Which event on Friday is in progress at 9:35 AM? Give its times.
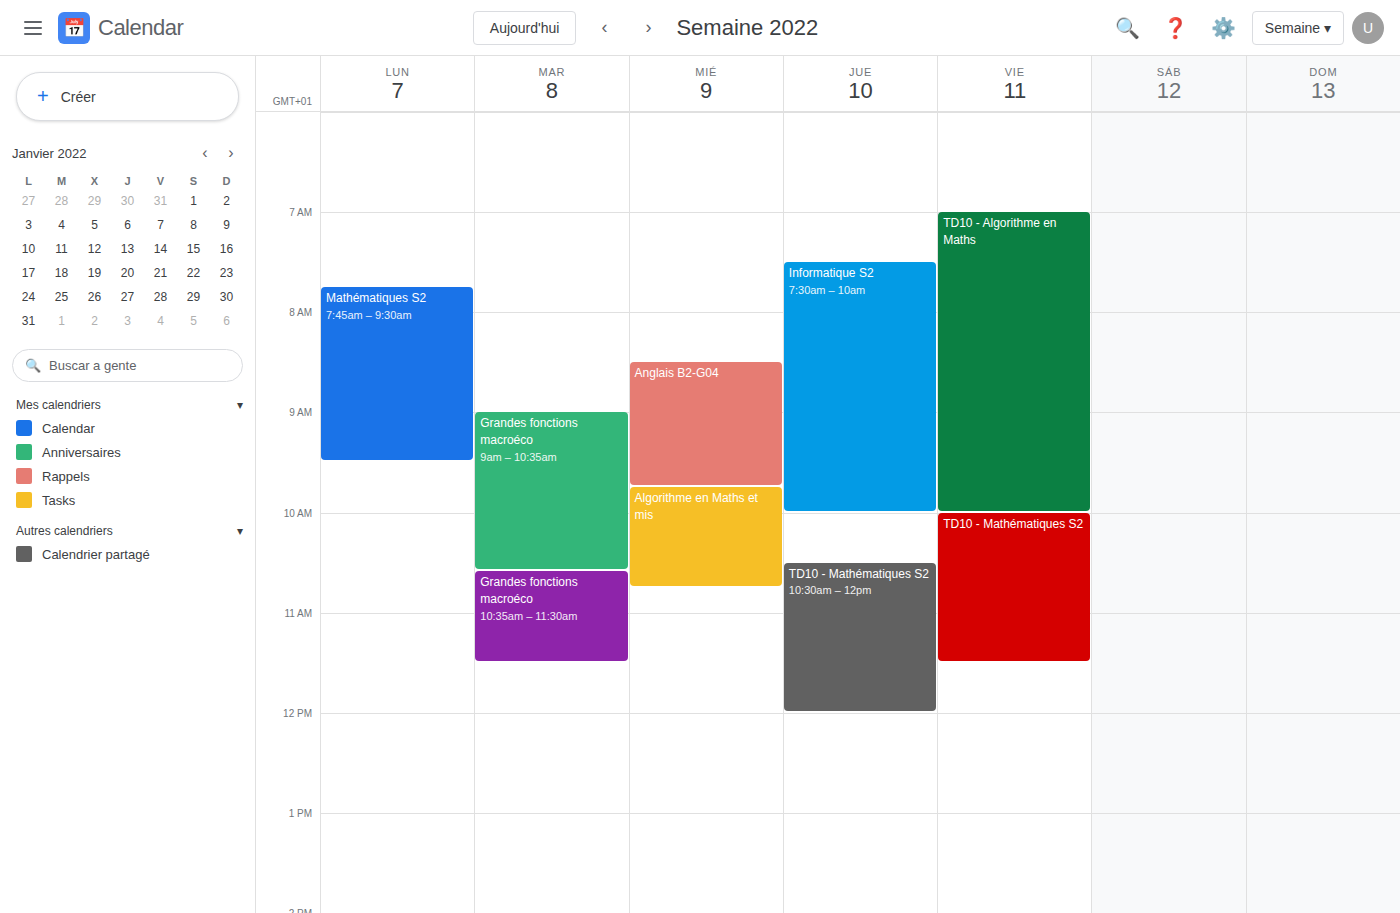
"TD10 - Algorithme en Maths", 7:00 AM to 10:00 AM